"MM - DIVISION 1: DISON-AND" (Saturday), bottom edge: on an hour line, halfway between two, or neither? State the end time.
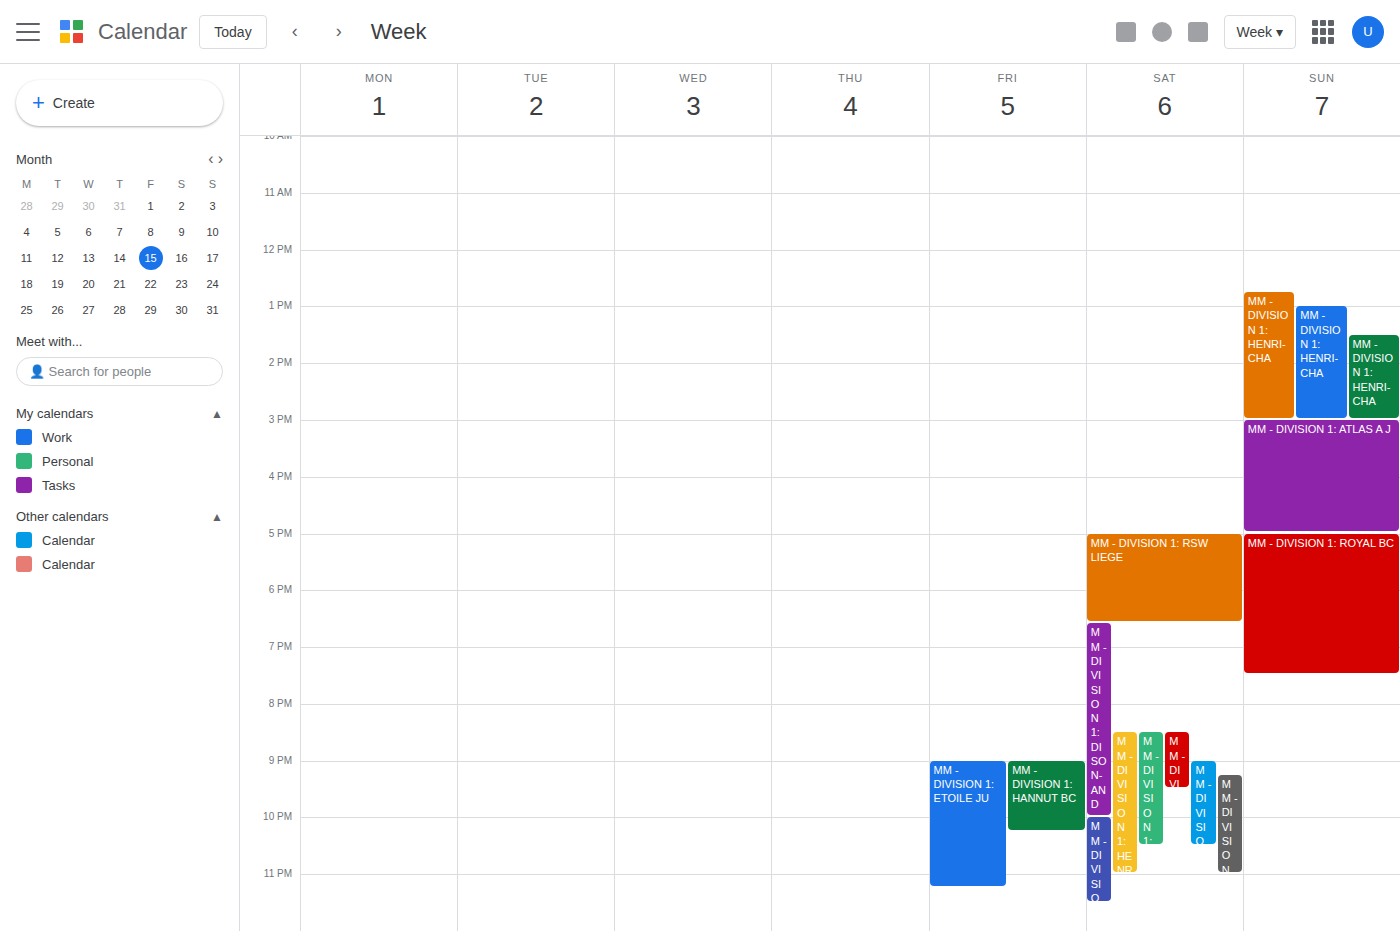
10:00 PM -- exactly on the 10 PM line.